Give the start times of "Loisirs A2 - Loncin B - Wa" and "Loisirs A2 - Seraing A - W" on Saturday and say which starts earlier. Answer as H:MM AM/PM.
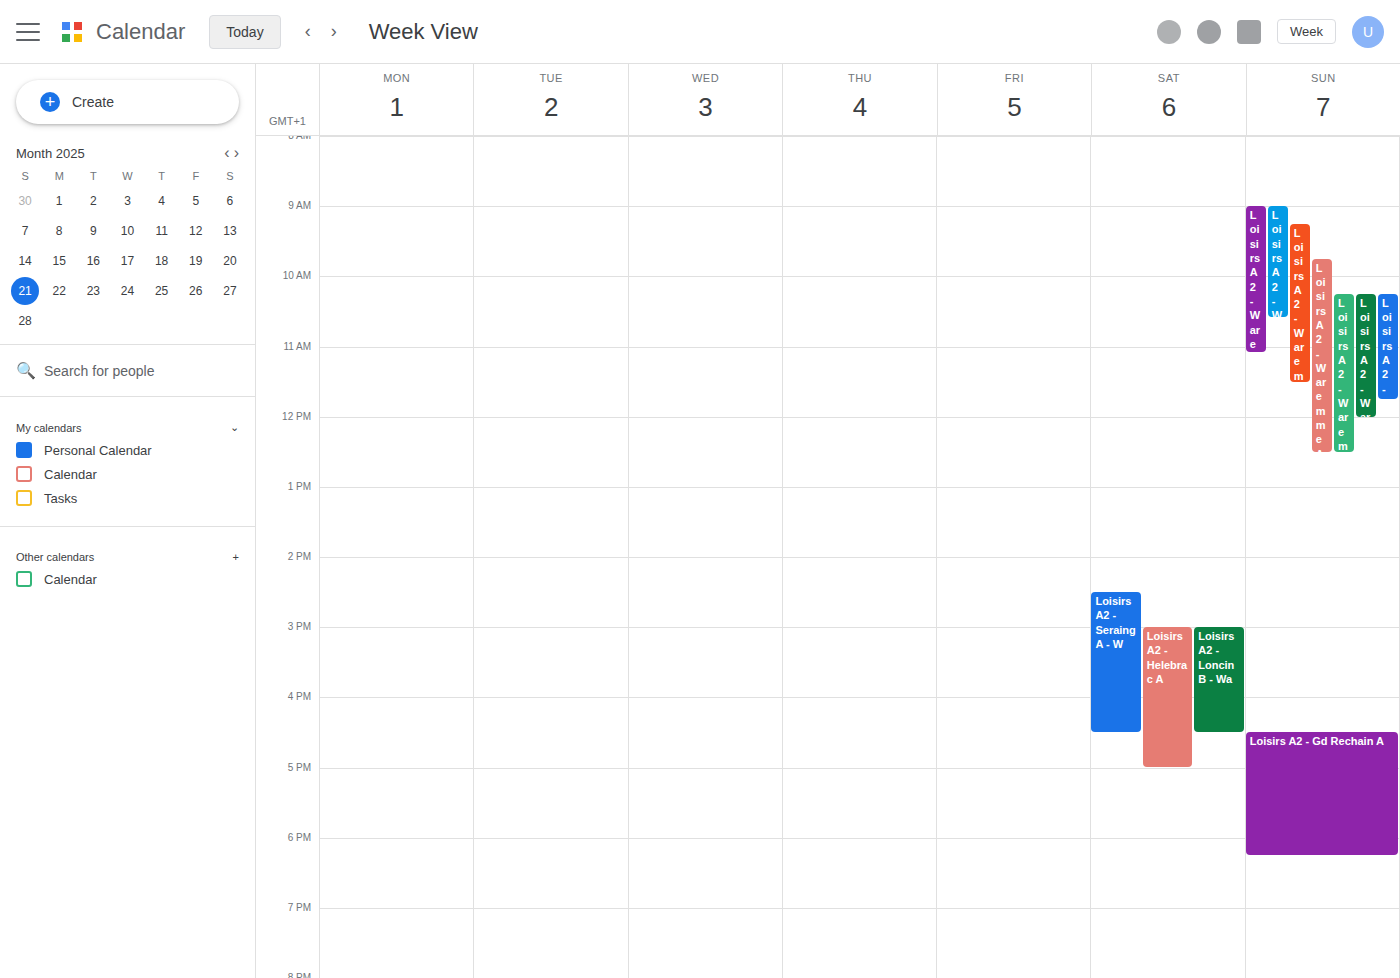
"Loisirs A2 - Seraing A - W" 2:30 PM; "Loisirs A2 - Loncin B - Wa" 3:00 PM.